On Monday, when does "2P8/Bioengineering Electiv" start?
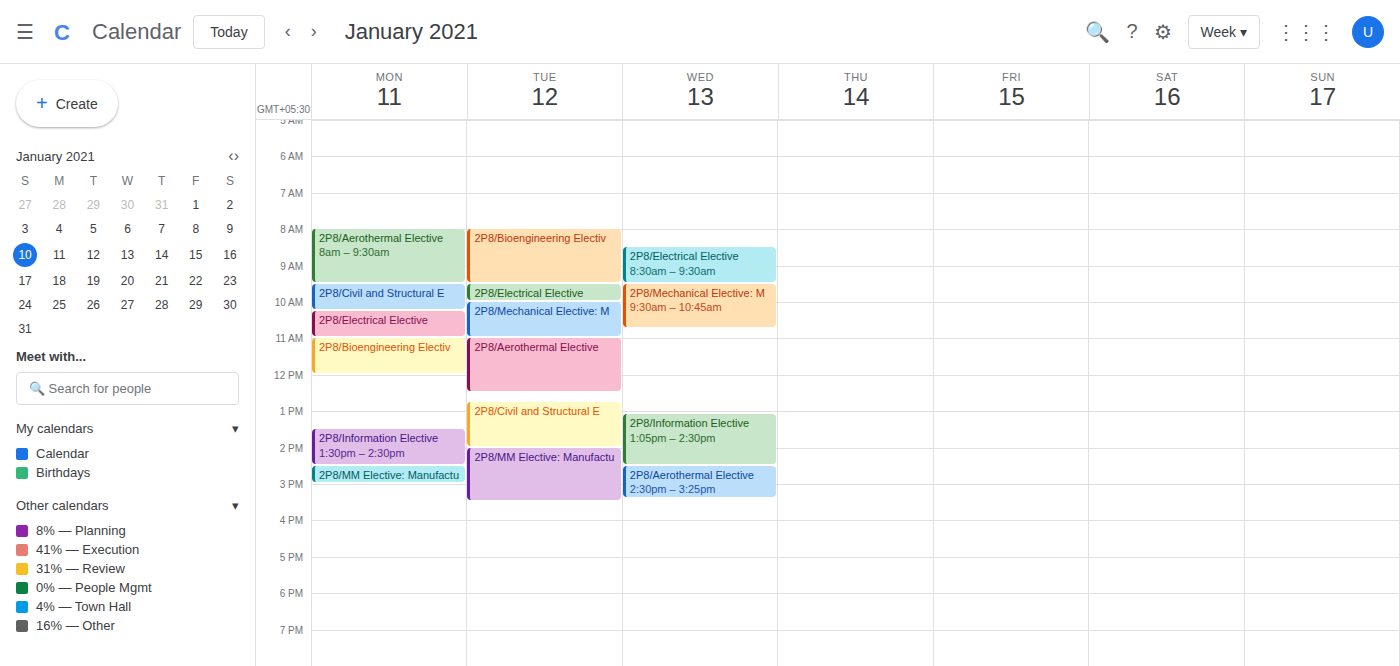
11:00 AM